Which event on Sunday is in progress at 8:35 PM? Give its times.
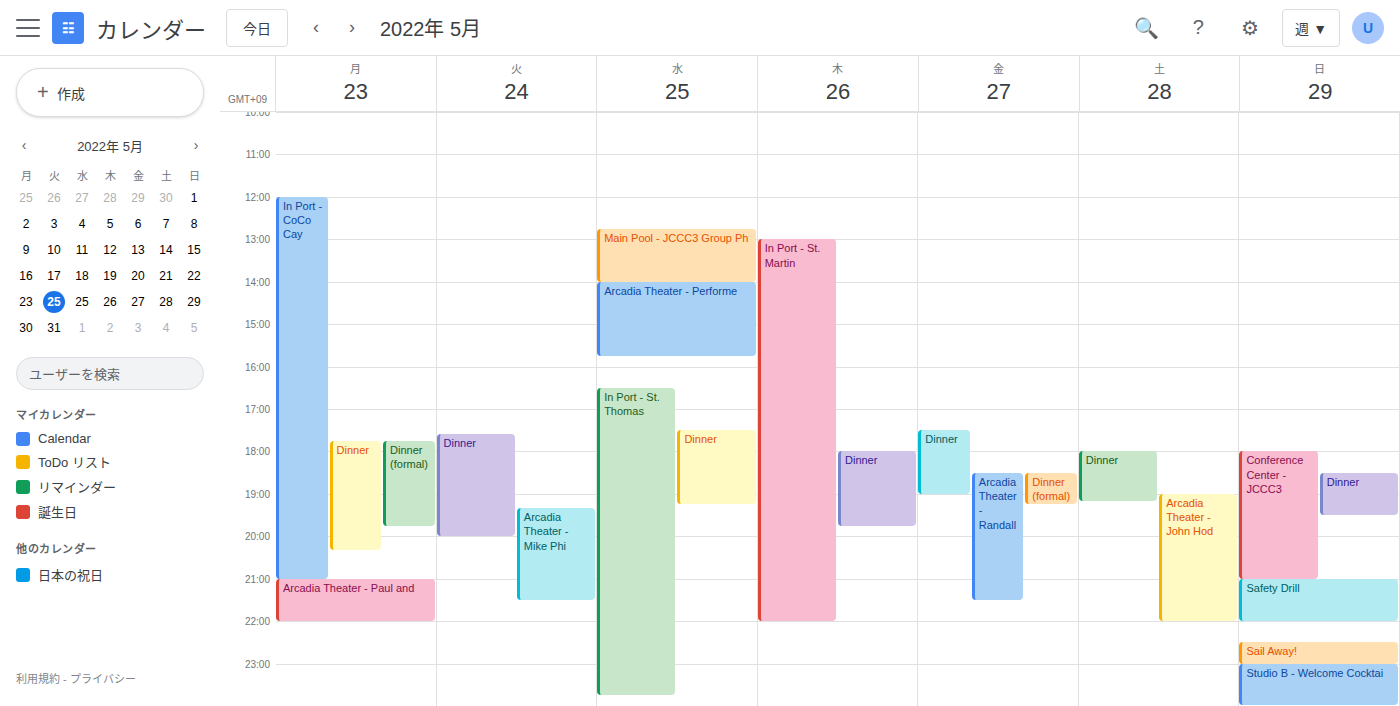
"Conference Center - JCCC3", 6:00 PM to 9:00 PM